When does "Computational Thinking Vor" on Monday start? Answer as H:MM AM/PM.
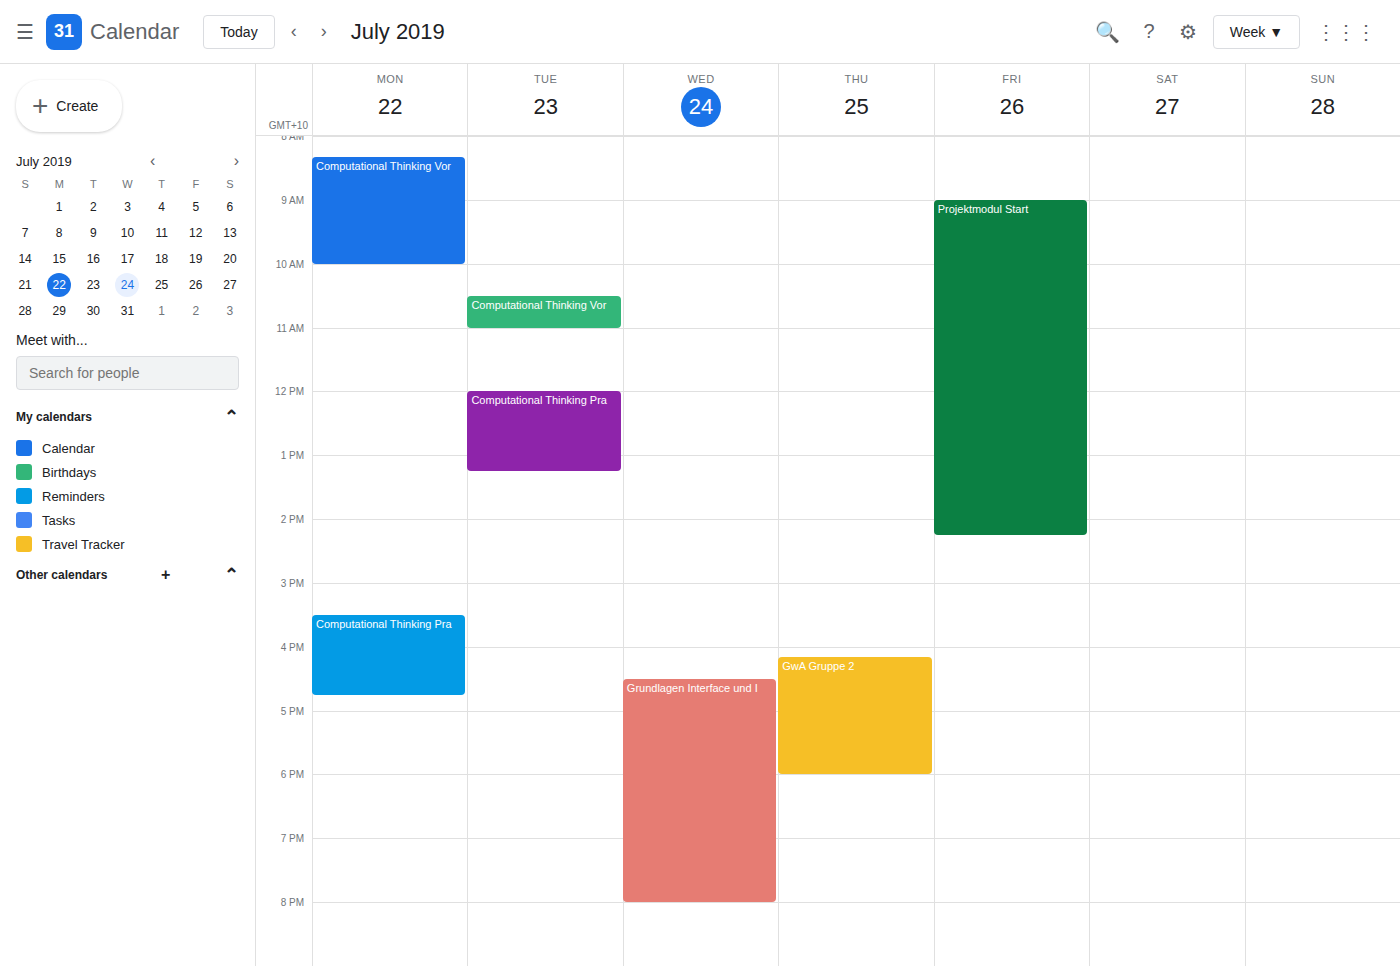
8:20 AM